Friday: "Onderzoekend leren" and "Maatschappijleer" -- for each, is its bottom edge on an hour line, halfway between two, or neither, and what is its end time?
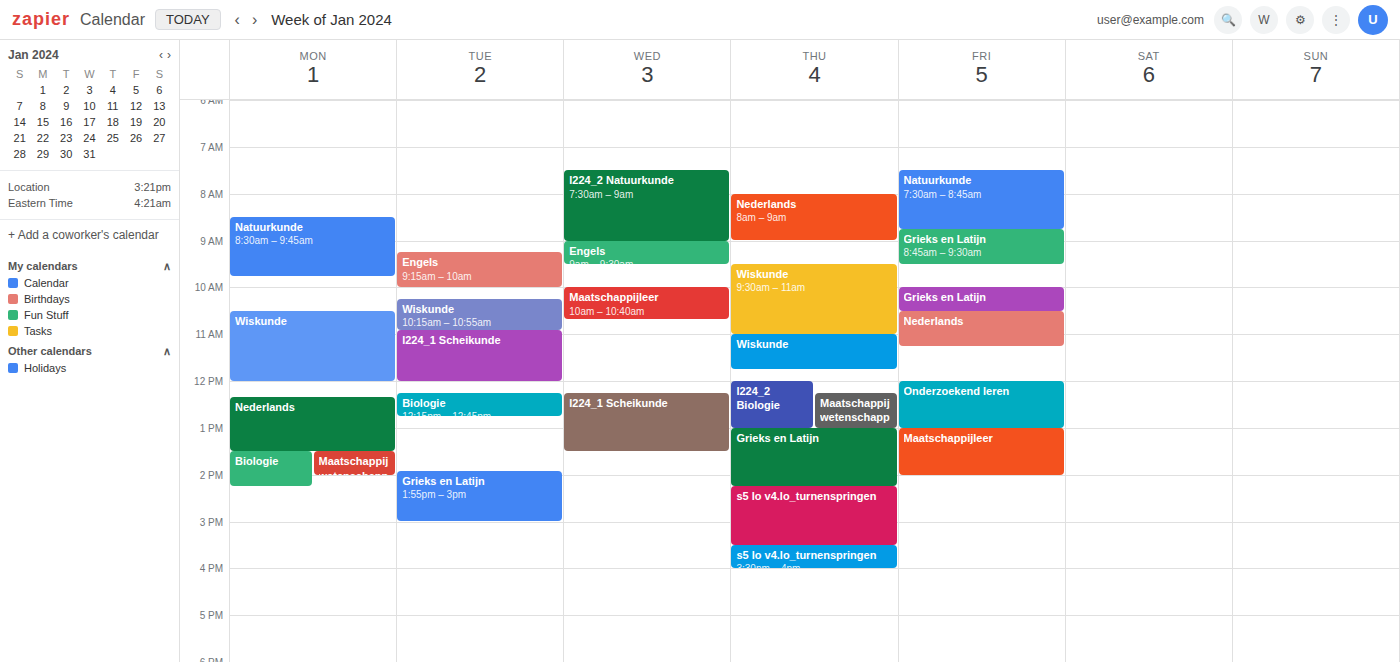
"Onderzoekend leren": 13:00, exactly on the 13:00 line. "Maatschappijleer": 14:00, exactly on the 14:00 line.